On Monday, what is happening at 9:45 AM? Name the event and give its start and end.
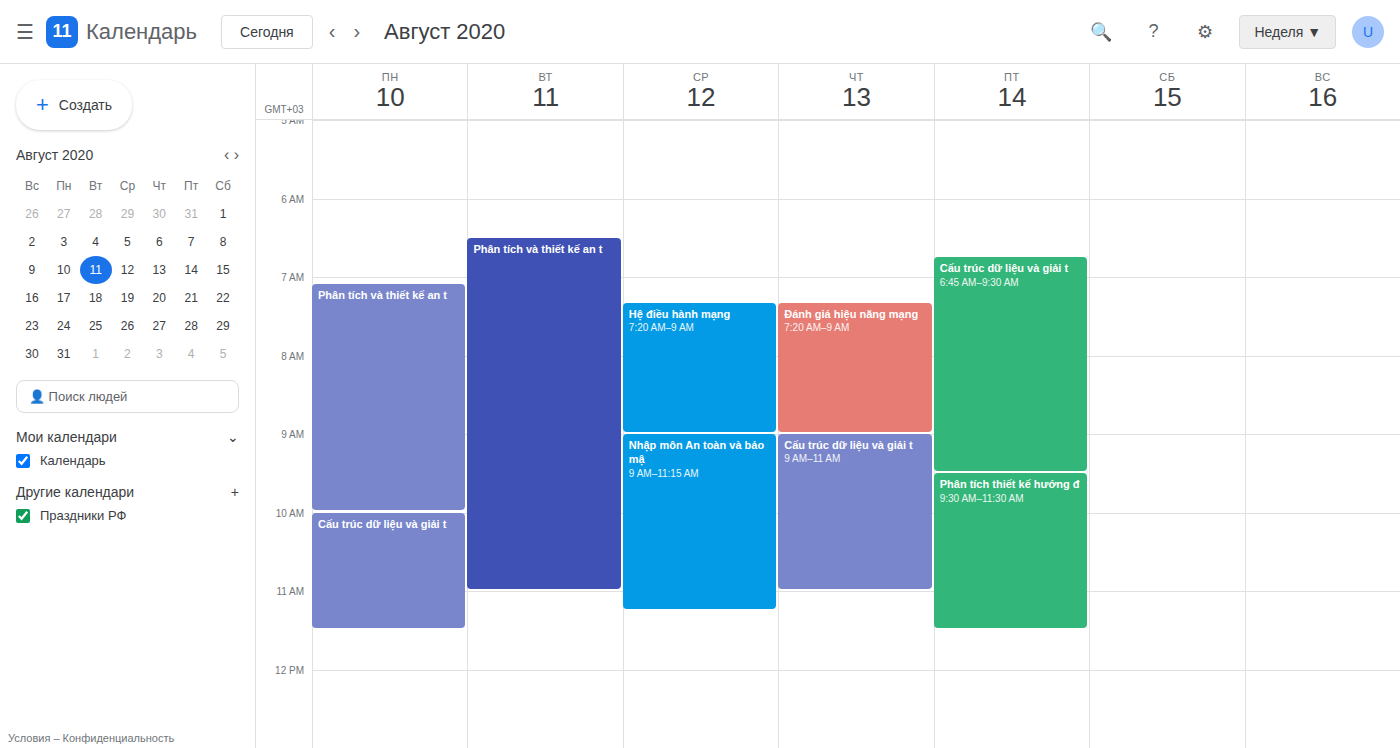
"Phân tích và thiết kế an t", 7:05 AM to 10:00 AM